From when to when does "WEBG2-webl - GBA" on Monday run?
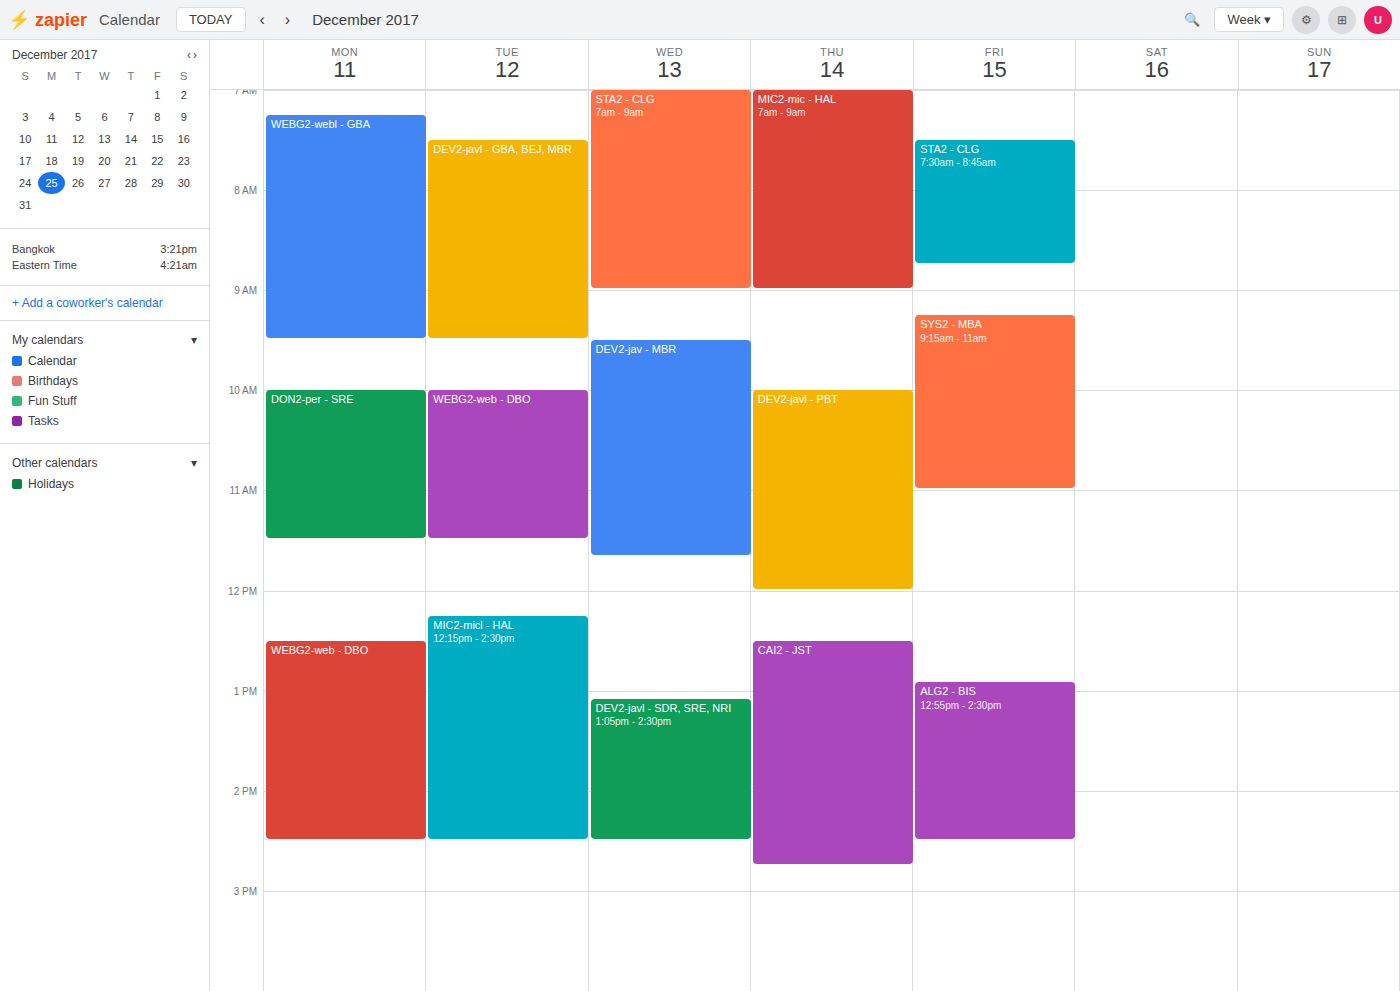
7:15 AM to 9:30 AM